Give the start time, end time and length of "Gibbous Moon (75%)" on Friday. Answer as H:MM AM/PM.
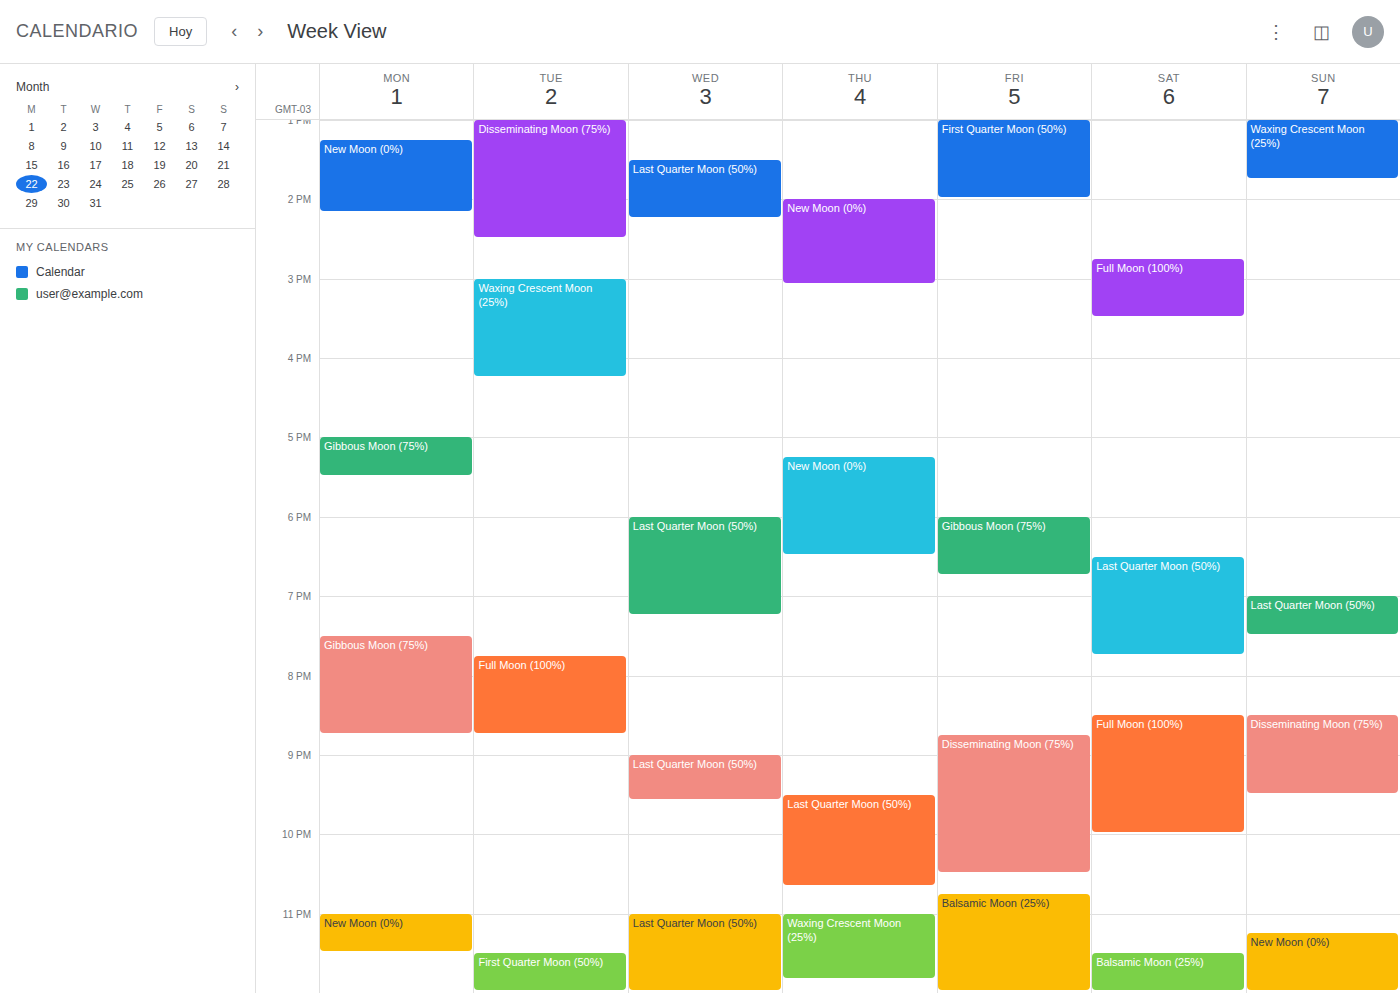
6:00 PM to 6:45 PM, 45 minutes